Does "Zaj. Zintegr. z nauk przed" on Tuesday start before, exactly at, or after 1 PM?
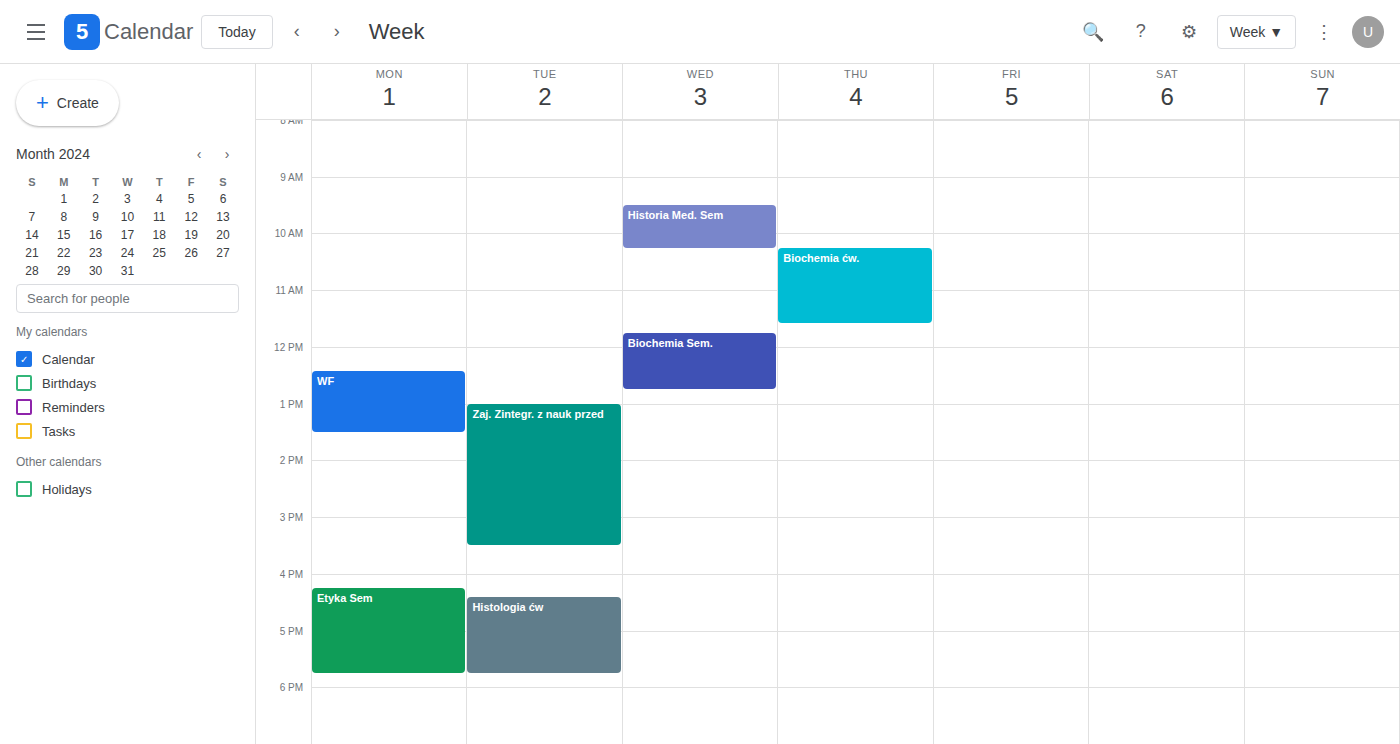
1:00 PM -- exactly at 1 PM, on the 1 PM line.